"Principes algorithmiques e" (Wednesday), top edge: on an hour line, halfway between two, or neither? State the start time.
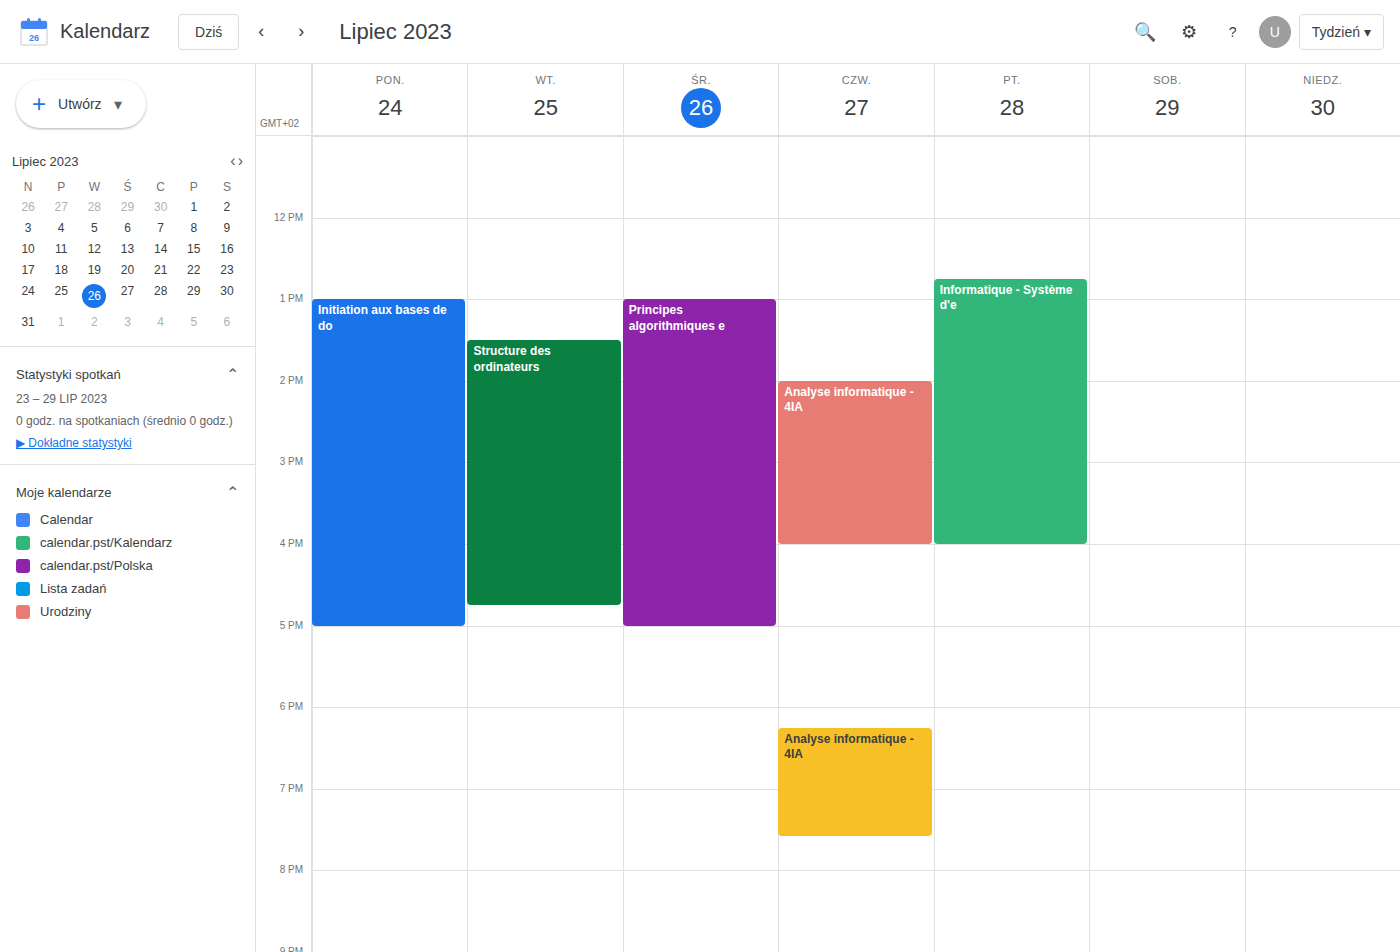
1:00 PM -- exactly on the 1 PM line.